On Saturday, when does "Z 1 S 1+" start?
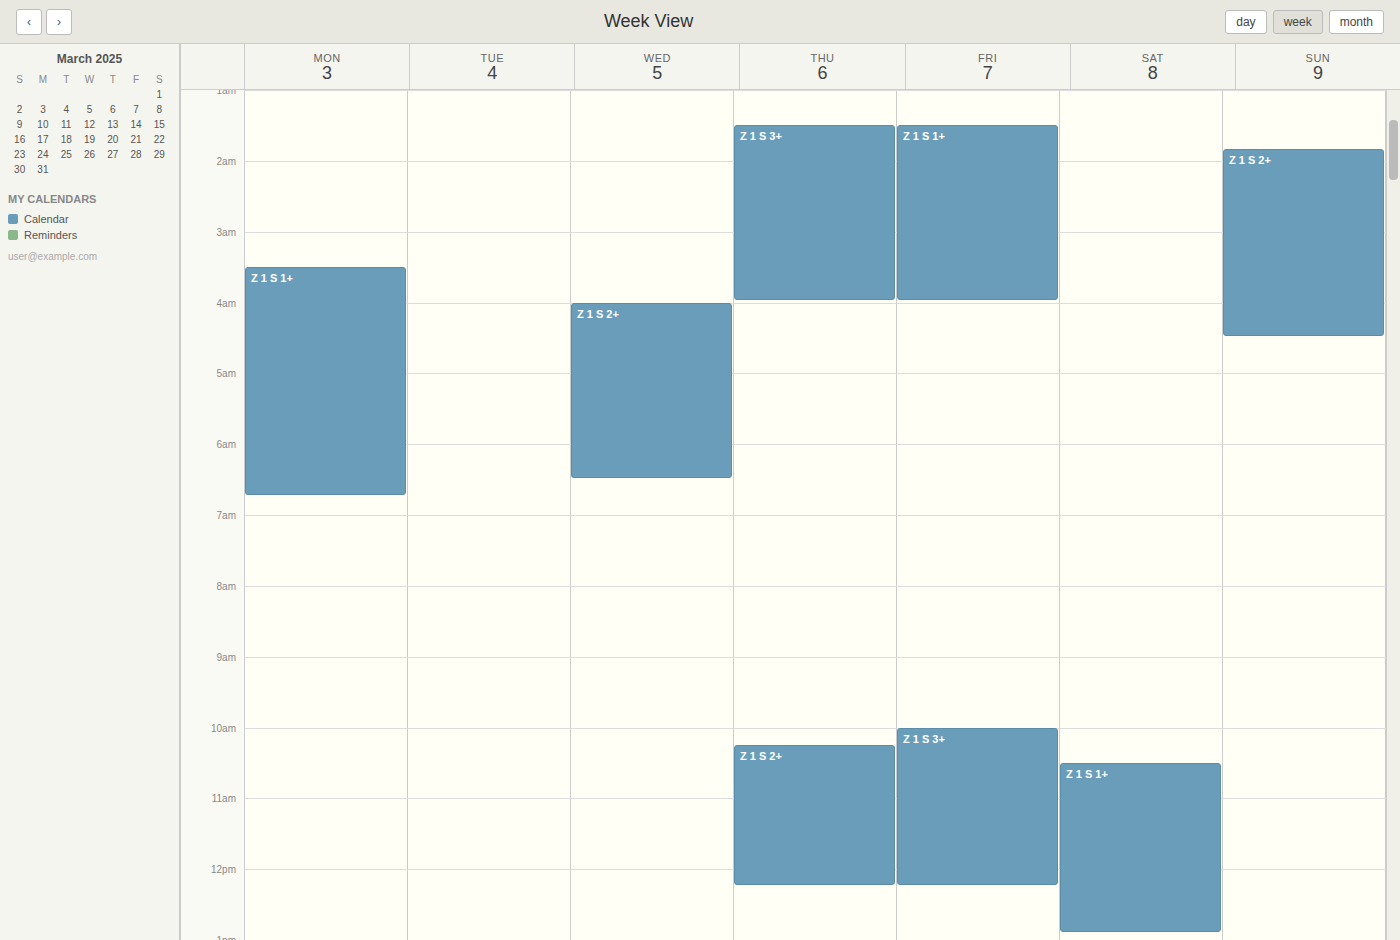
10:30